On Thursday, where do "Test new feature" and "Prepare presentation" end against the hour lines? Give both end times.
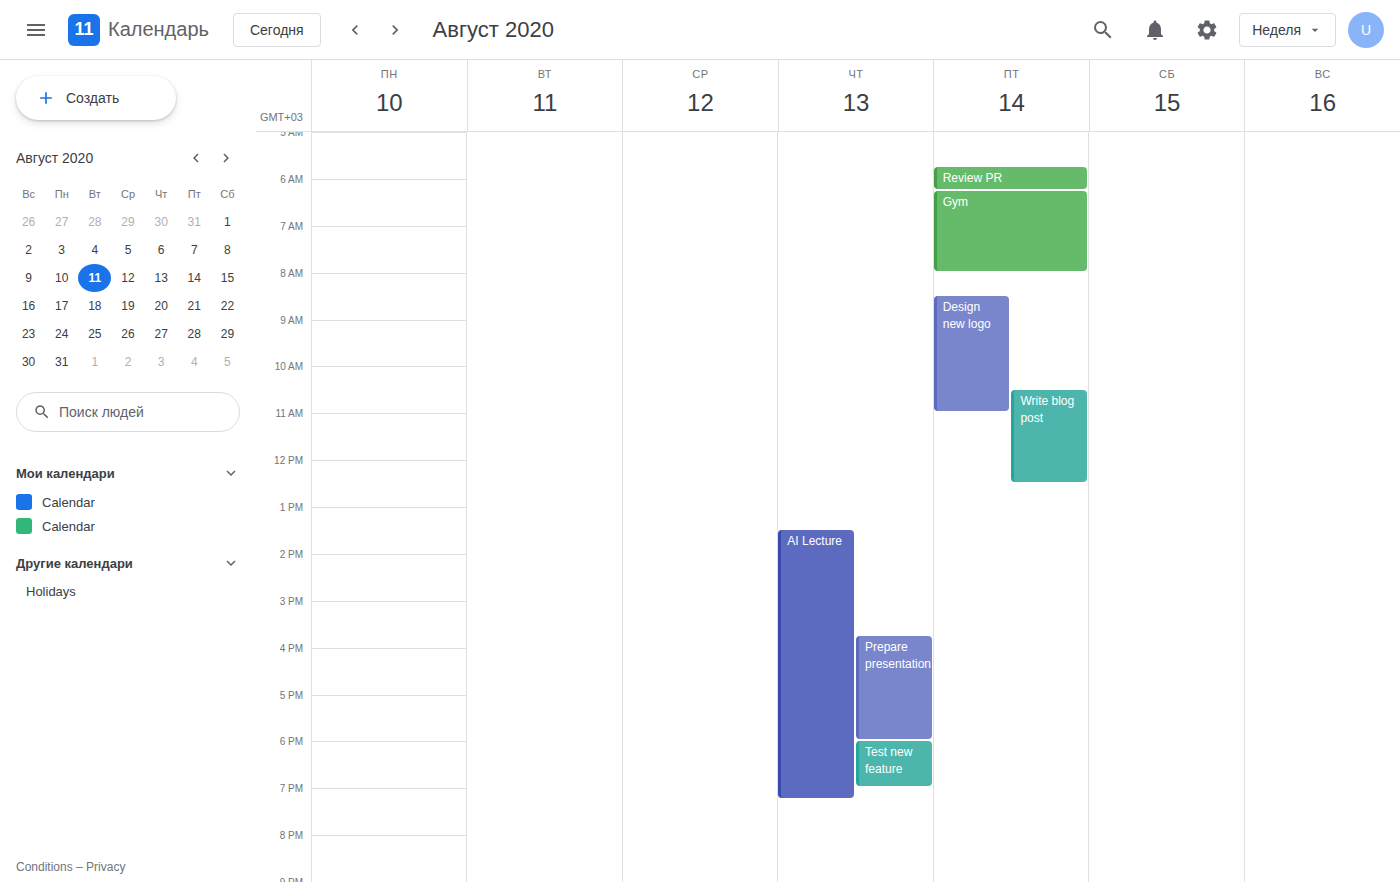
"Test new feature": 7:00 PM, exactly on the 7 PM line. "Prepare presentation": 6:00 PM, exactly on the 6 PM line.